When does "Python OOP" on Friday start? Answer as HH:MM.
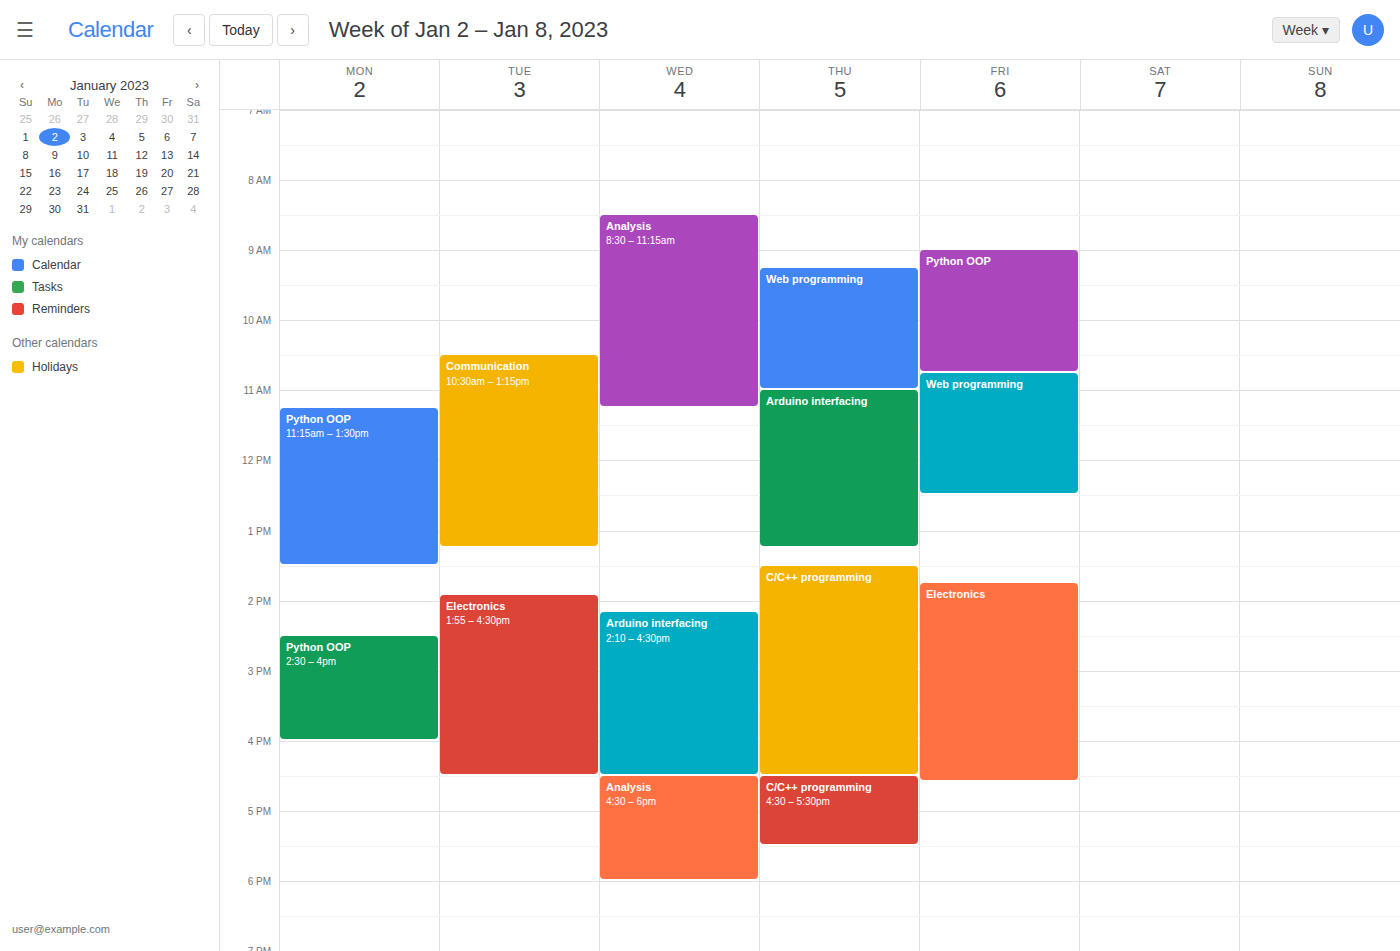
09:00